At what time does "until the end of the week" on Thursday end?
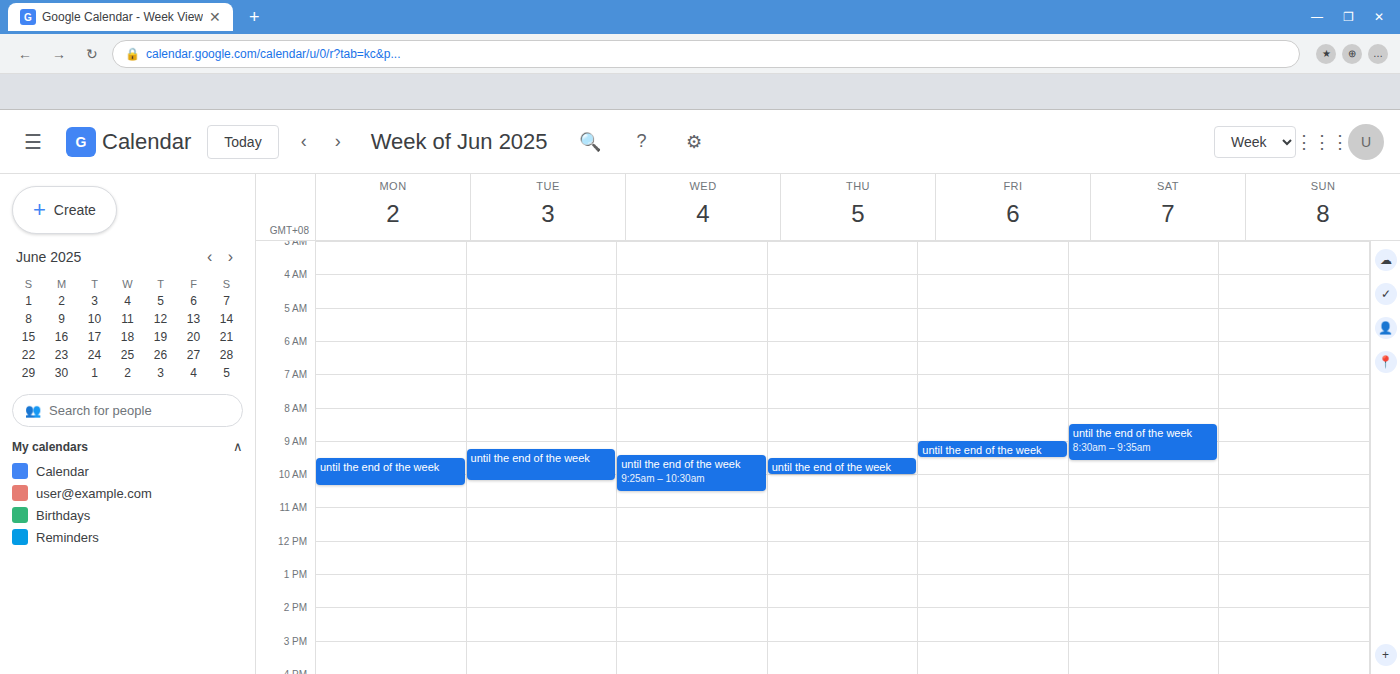
10:00 AM